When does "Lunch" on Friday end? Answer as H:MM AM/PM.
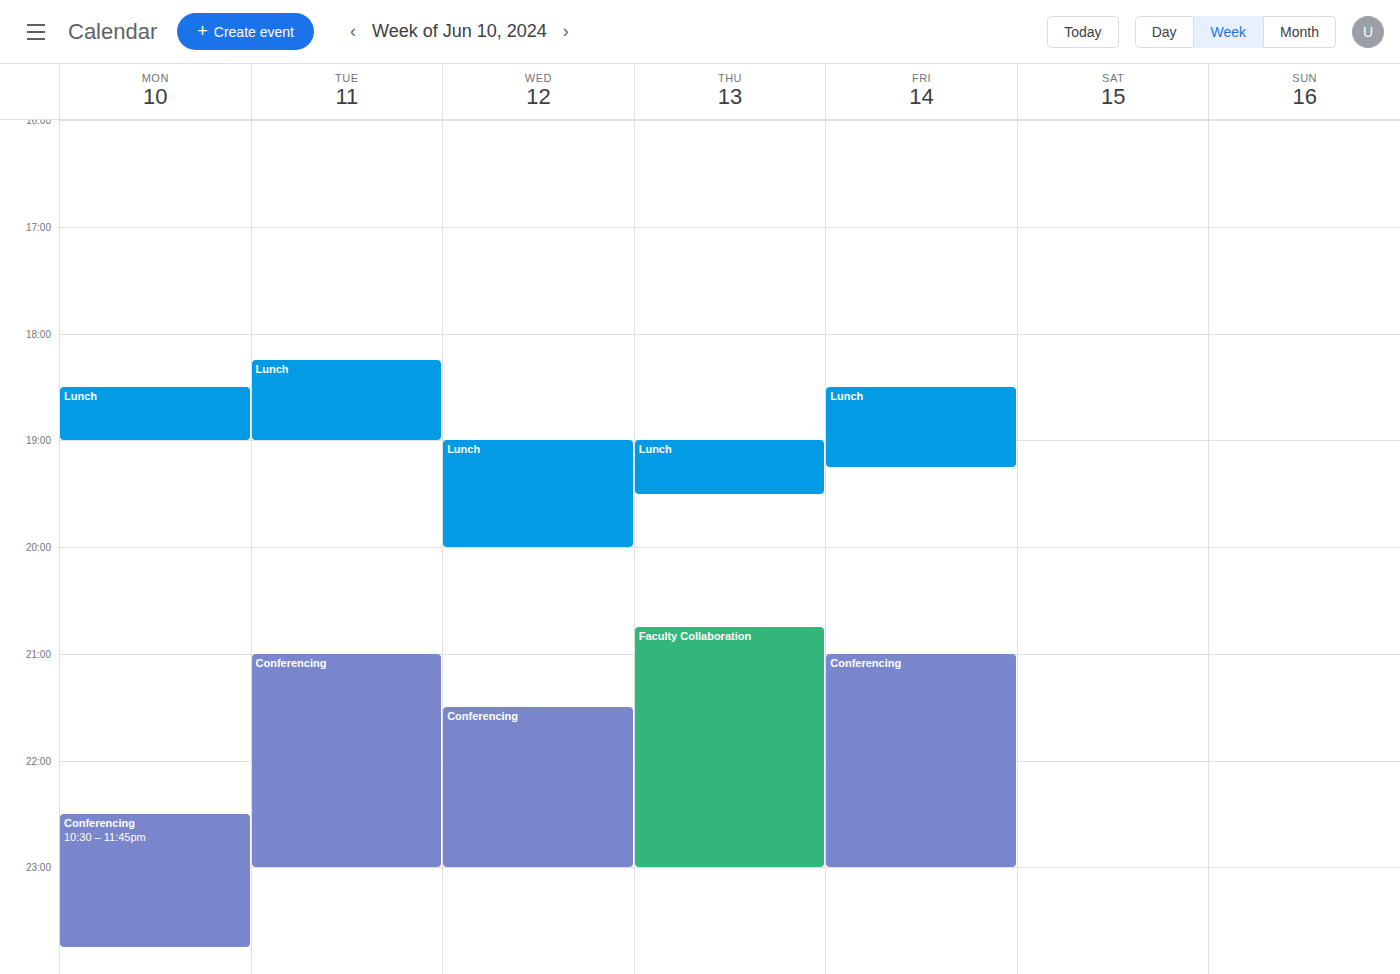
7:15 PM